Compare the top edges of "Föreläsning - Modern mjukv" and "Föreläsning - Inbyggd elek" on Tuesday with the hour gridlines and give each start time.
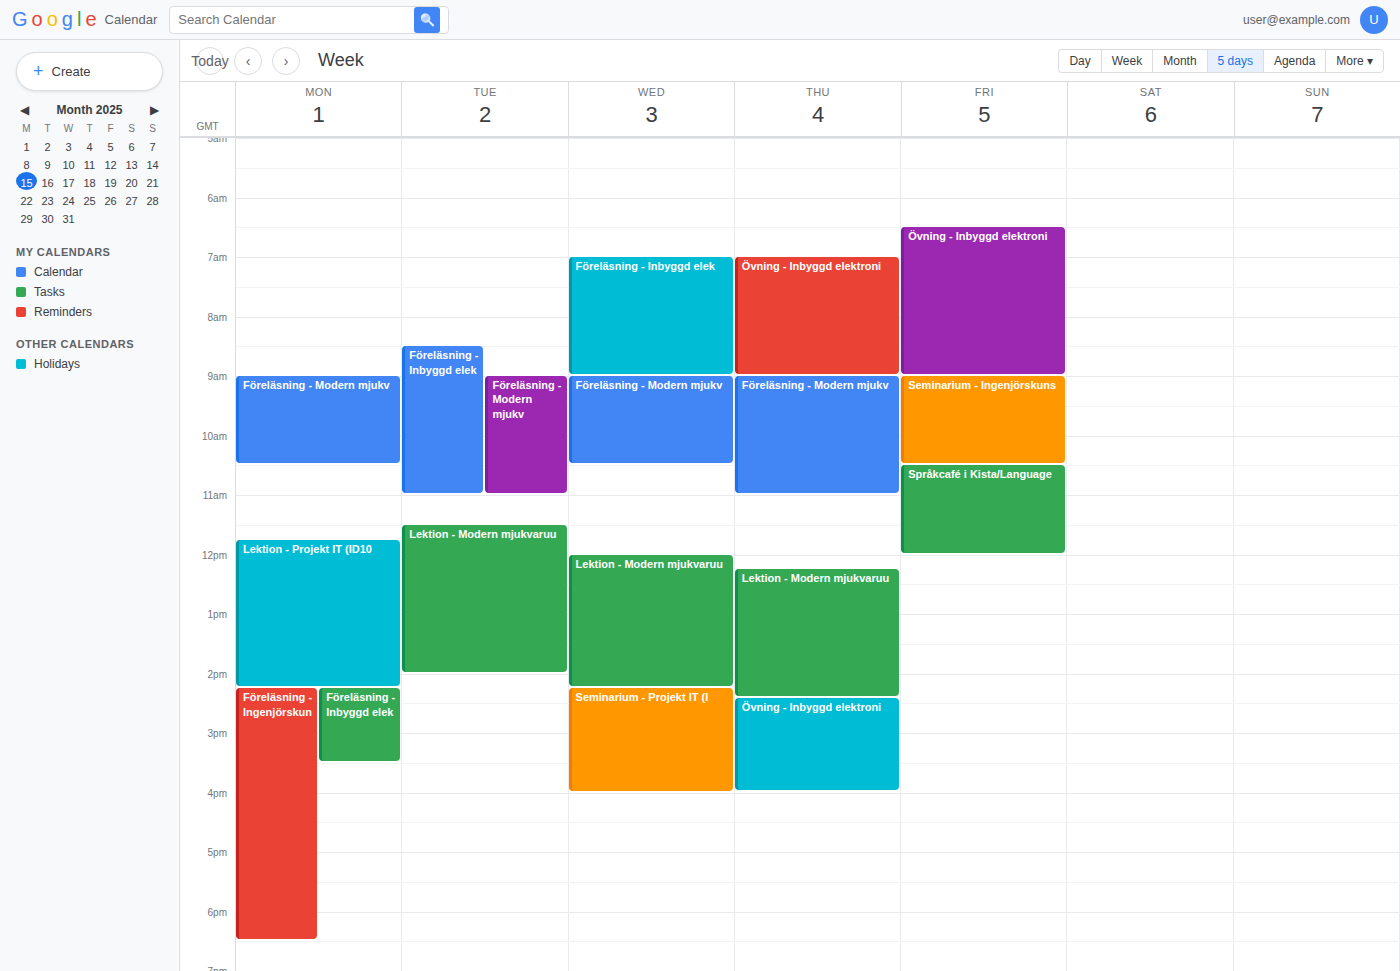
"Föreläsning - Modern mjukv": 9:00 AM, exactly on the 9 AM line. "Föreläsning - Inbyggd elek": 8:30 AM, halfway between the 8 AM and 9 AM lines.